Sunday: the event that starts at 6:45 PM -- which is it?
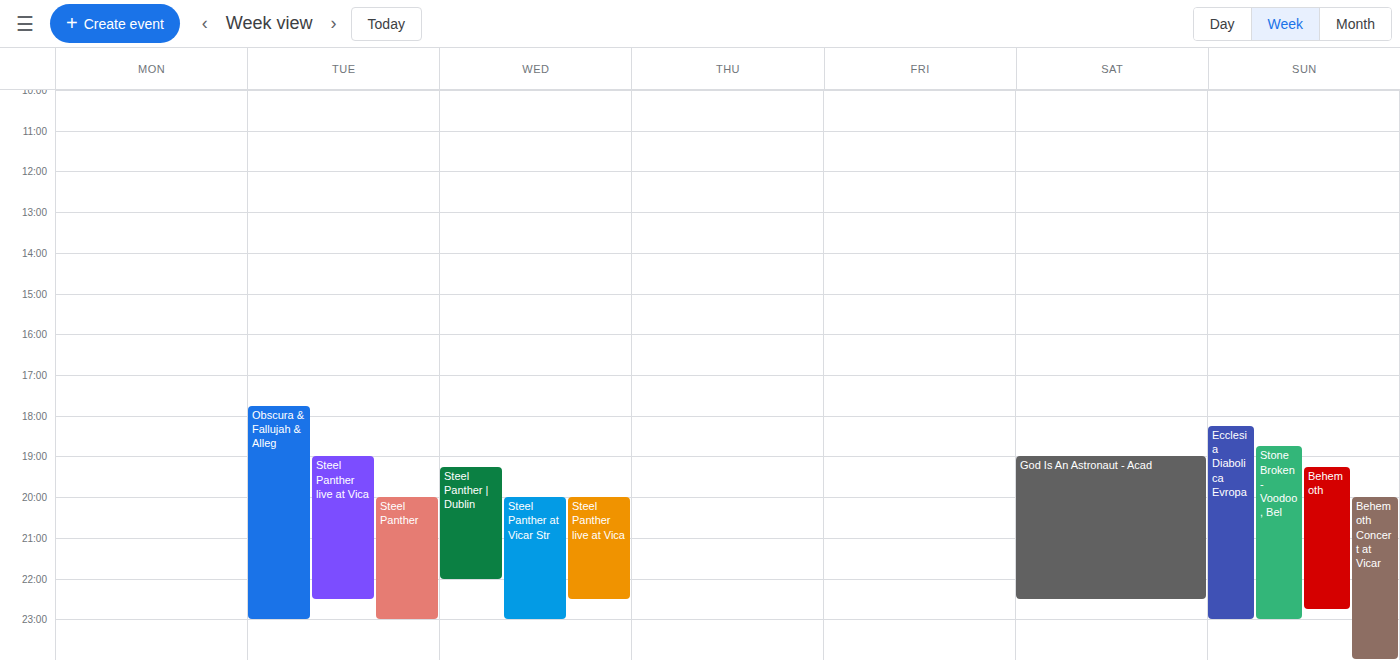
"Stone Broken - Voodoo, Bel"